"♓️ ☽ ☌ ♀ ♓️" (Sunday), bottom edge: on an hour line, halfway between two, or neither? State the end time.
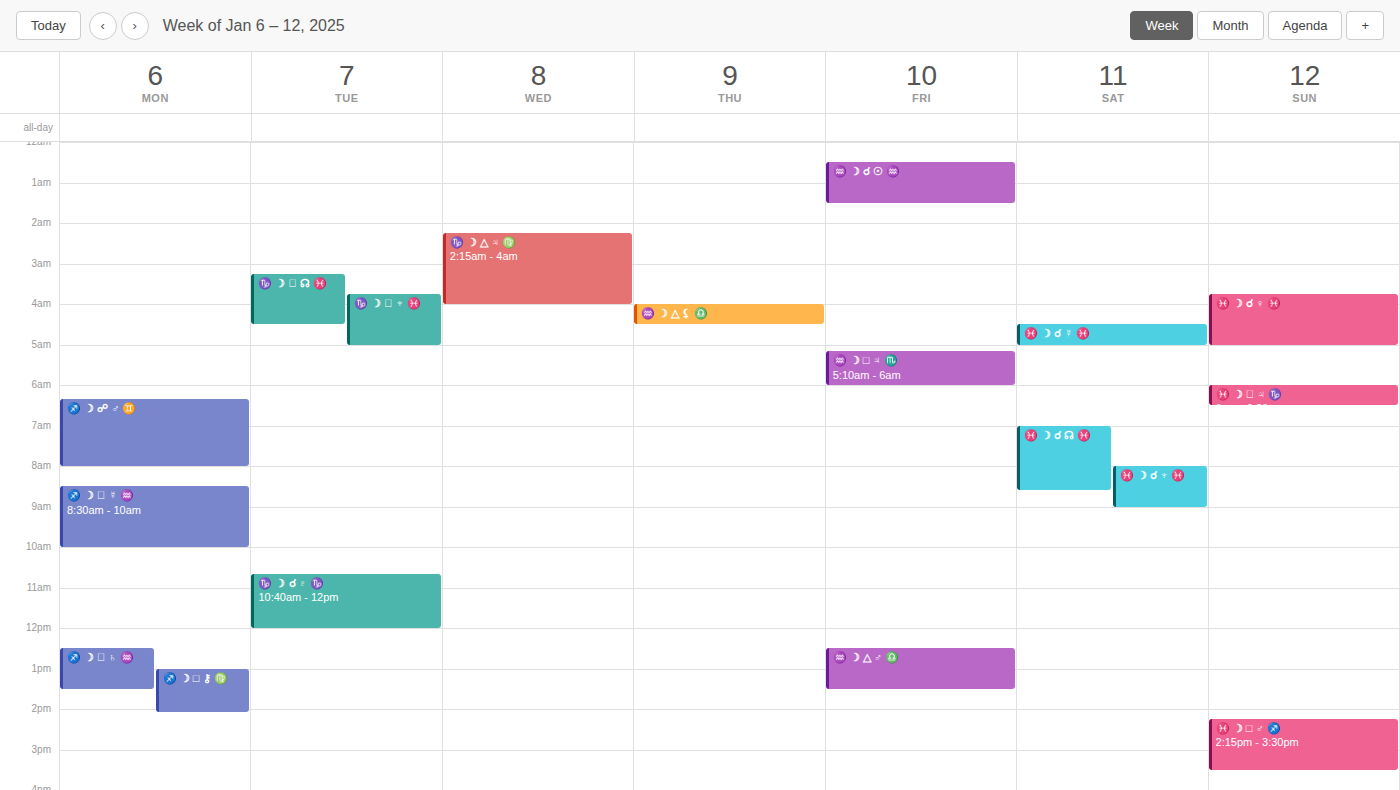
5:00 AM -- exactly on the 5 AM line.